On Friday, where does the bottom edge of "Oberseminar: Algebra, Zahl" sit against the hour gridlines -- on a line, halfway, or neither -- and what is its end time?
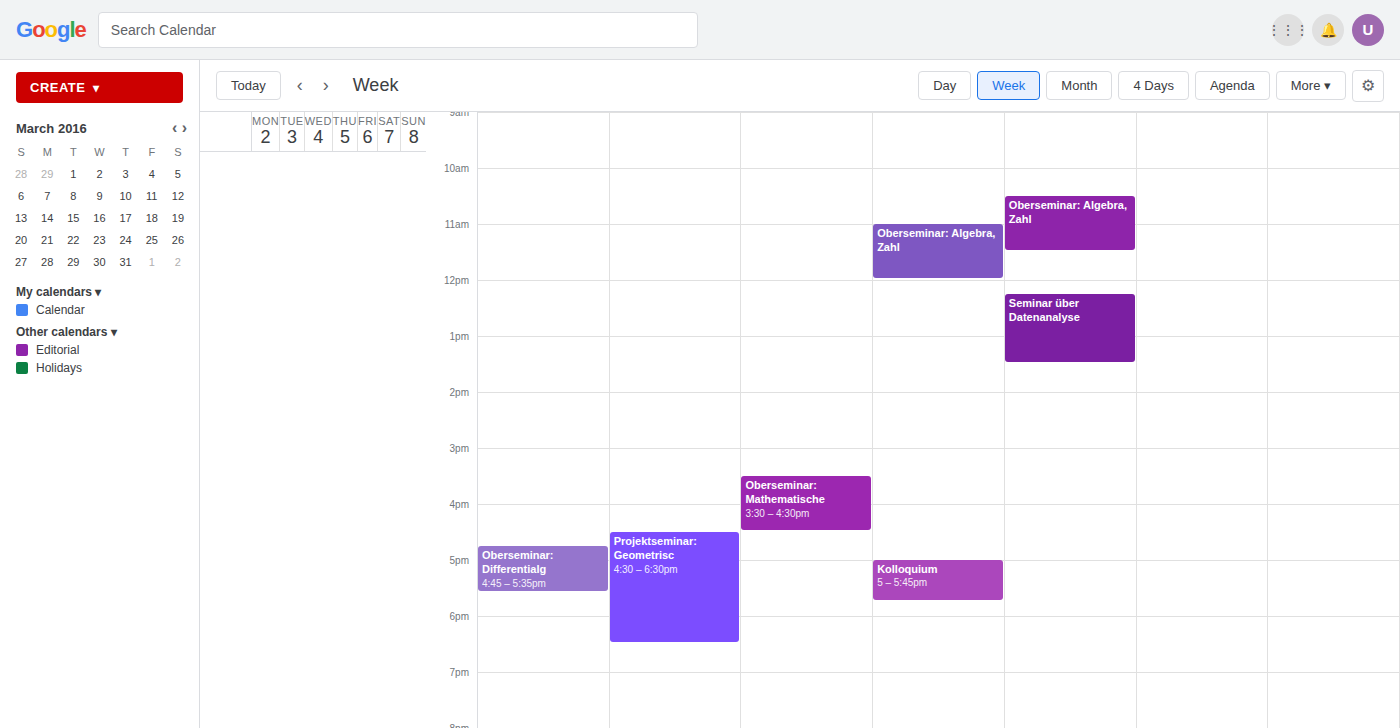
11:30 AM -- halfway between the 11 AM and 12 PM lines.